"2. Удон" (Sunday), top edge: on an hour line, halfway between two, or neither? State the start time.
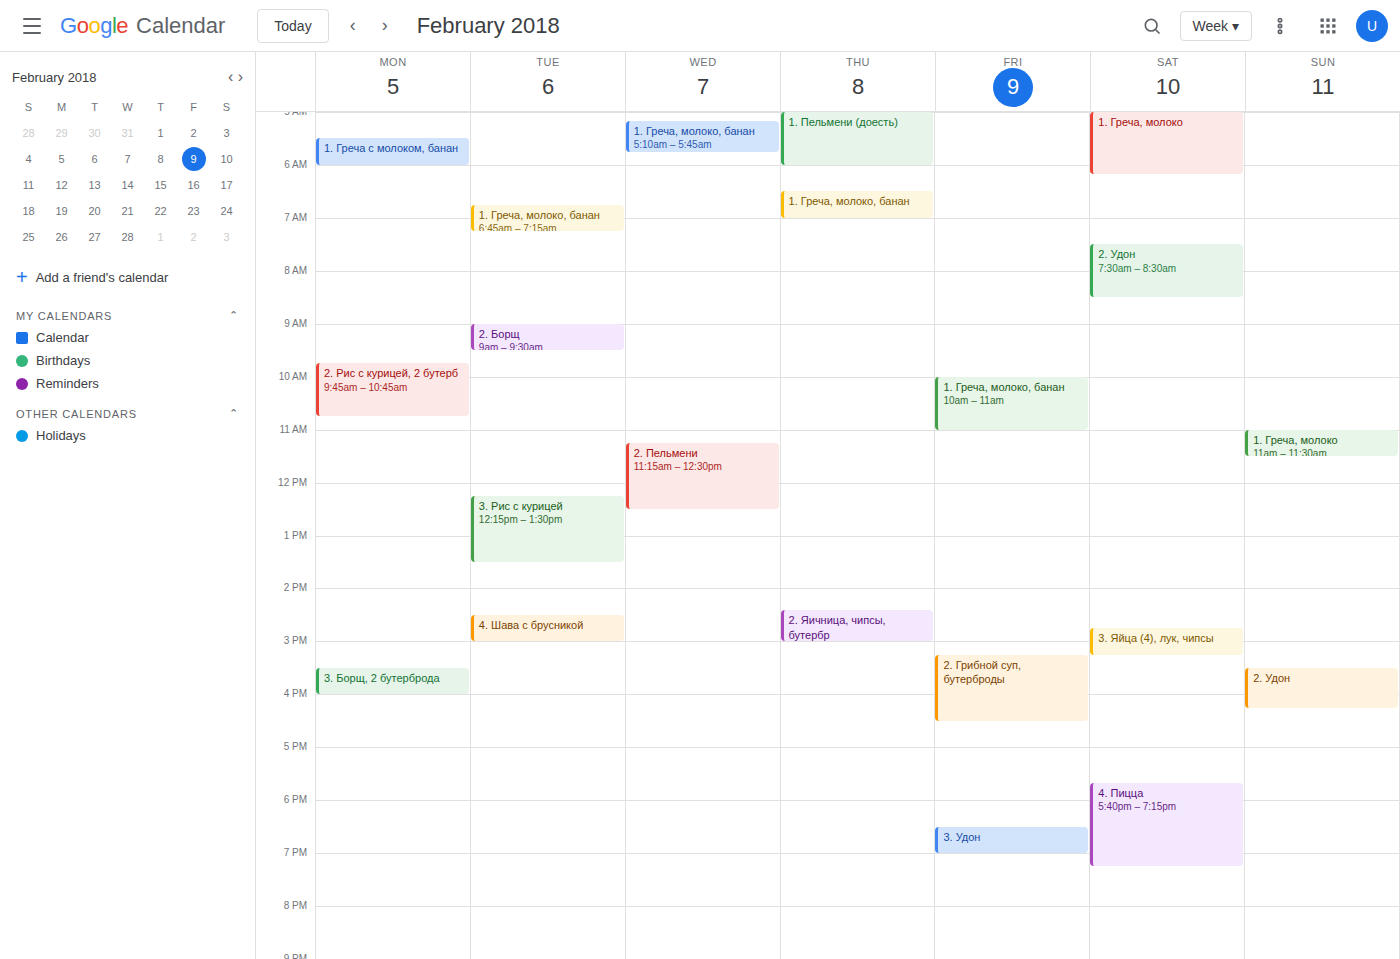
15:30 -- halfway between the 15:00 and 16:00 lines.